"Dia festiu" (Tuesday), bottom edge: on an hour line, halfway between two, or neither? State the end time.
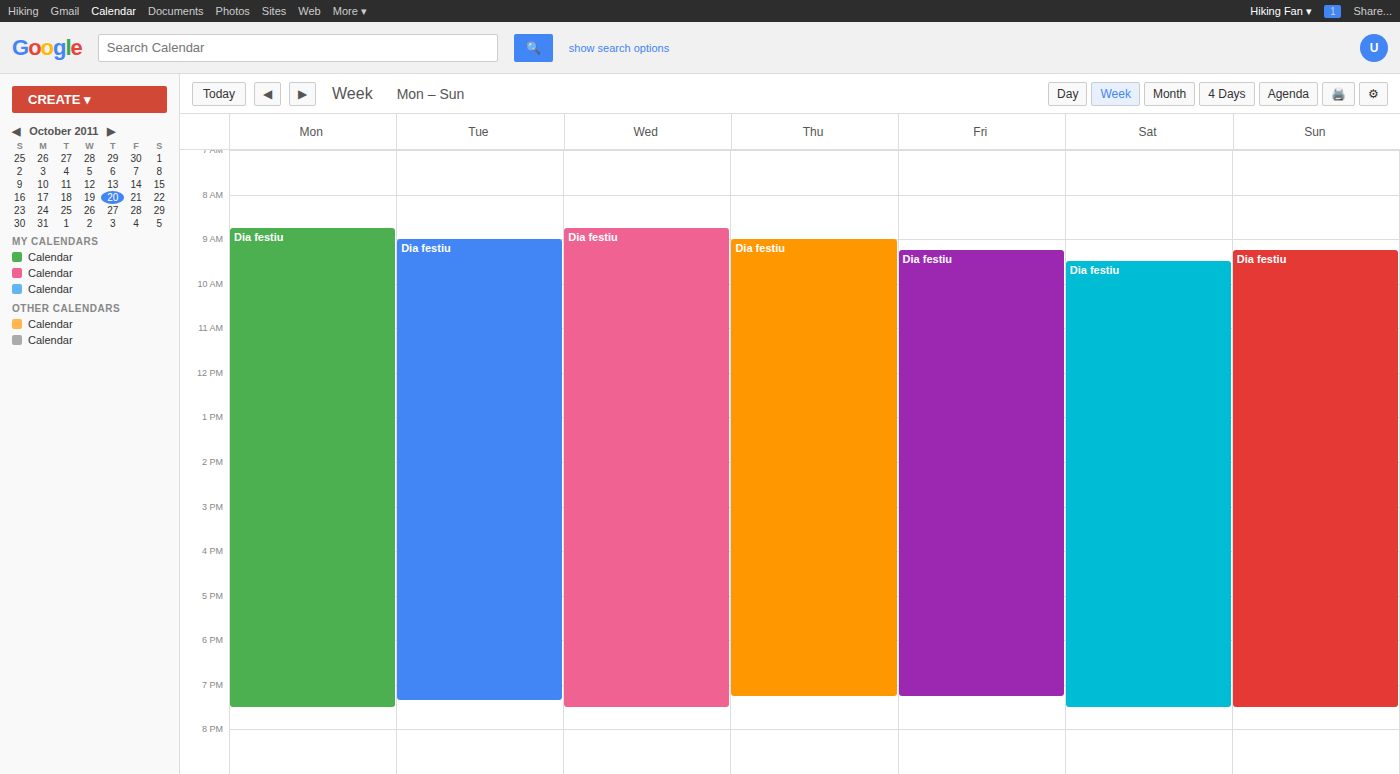
19:20 -- neither: 20 minutes below the 19:00 line and 40 minutes above the 20:00 line.